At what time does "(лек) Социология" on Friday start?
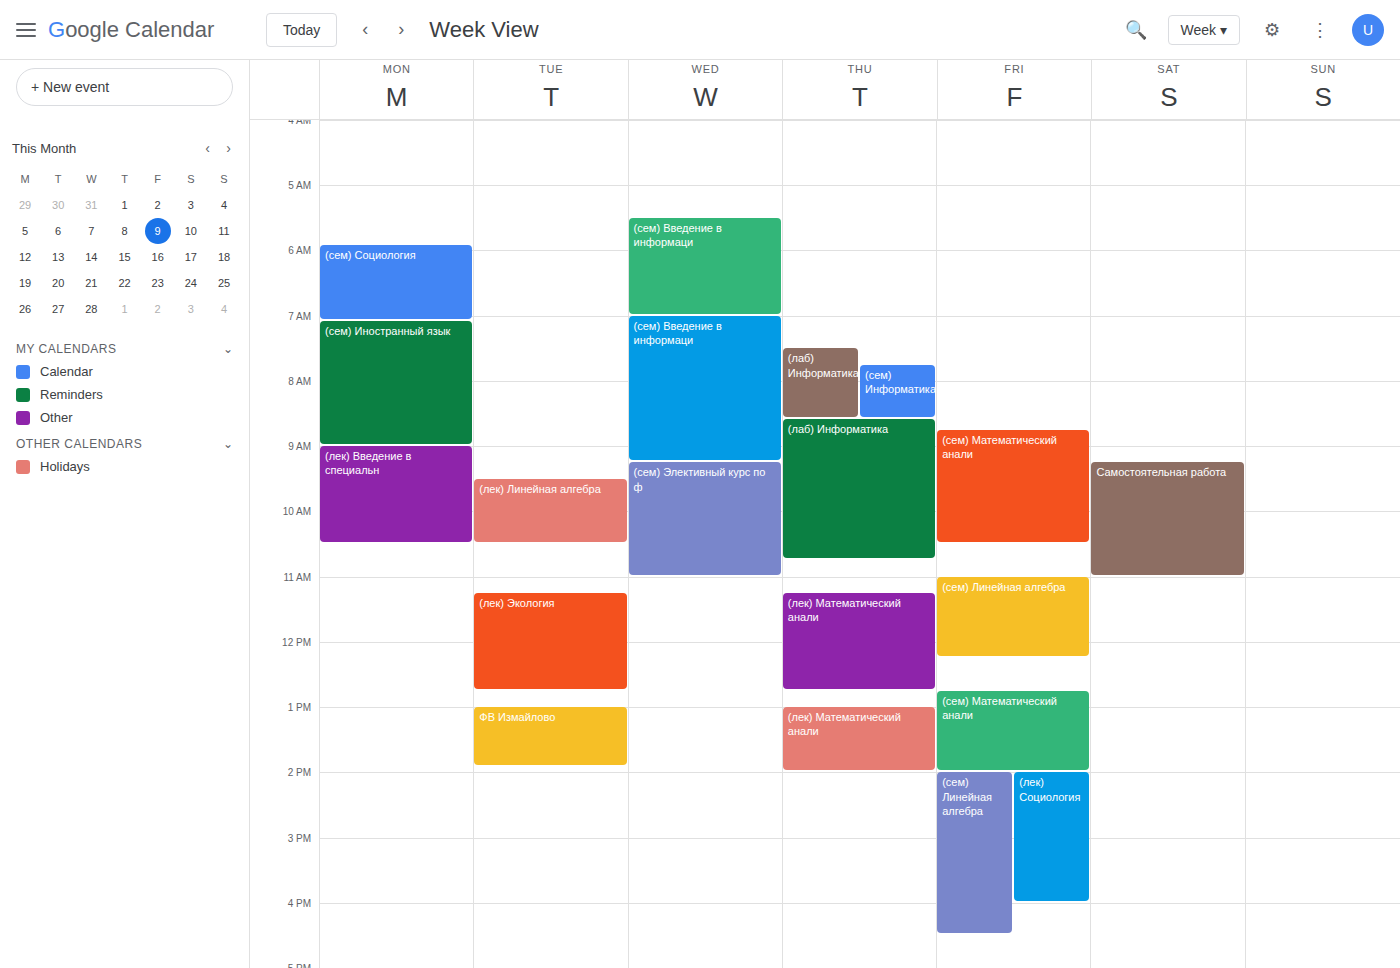
2:00 PM